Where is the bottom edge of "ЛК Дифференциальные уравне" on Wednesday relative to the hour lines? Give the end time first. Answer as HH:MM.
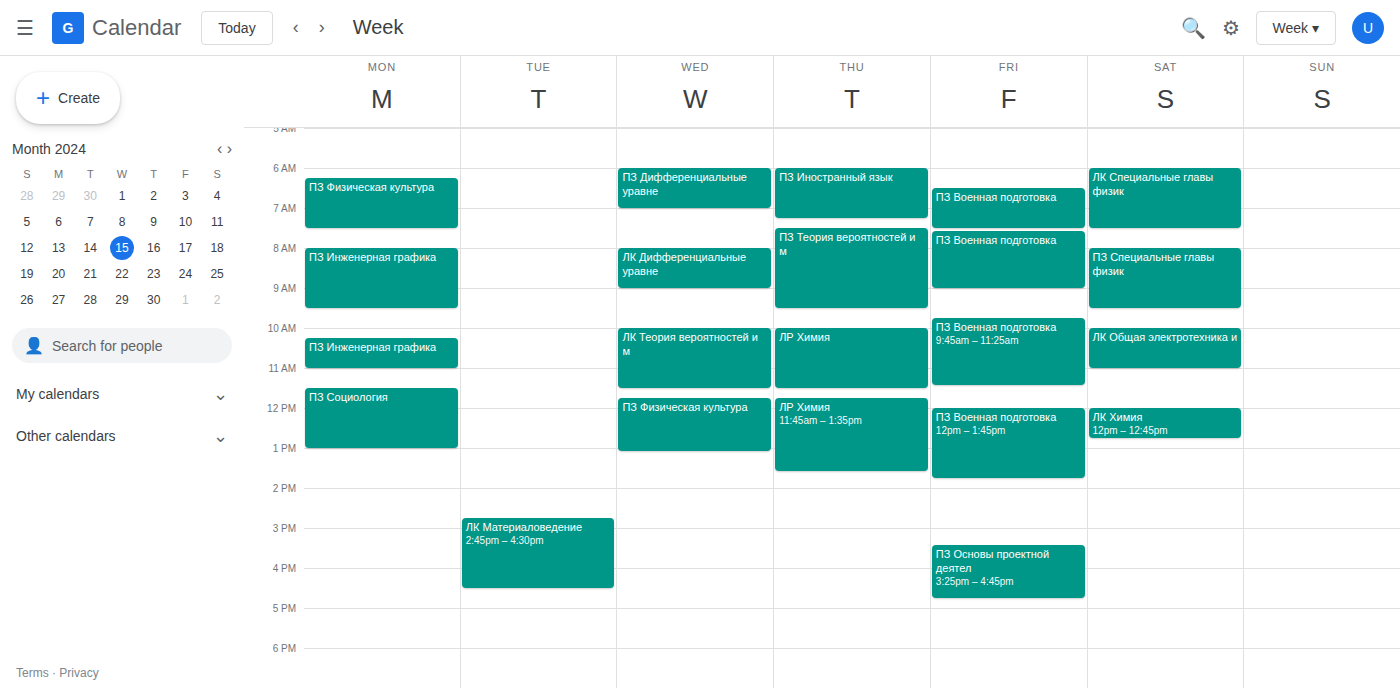
09:00 -- exactly on the 09:00 line.